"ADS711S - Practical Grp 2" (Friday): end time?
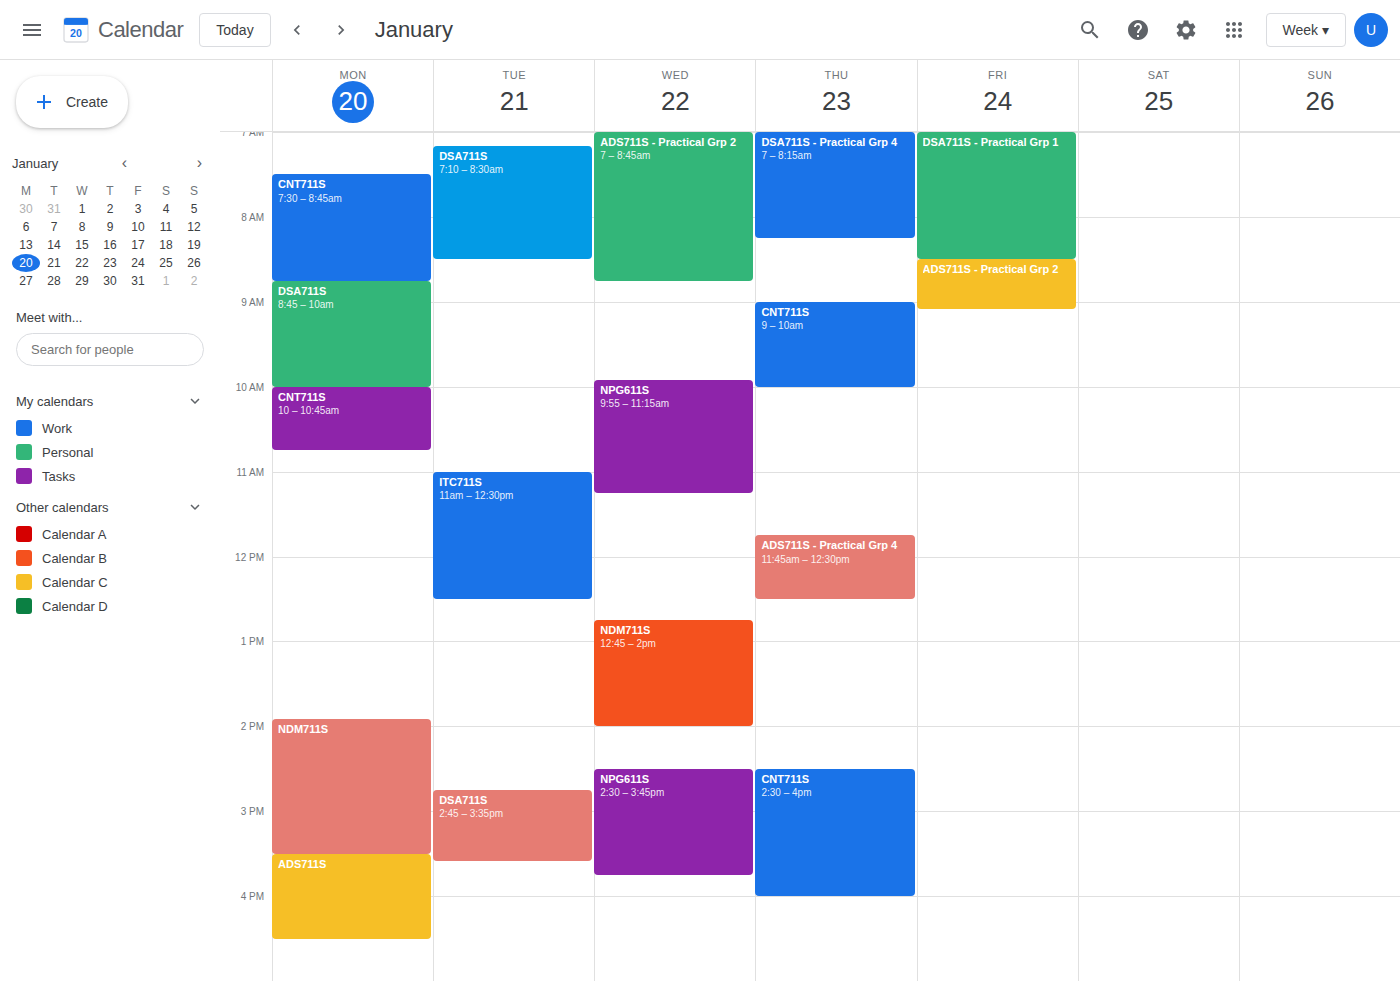
09:05